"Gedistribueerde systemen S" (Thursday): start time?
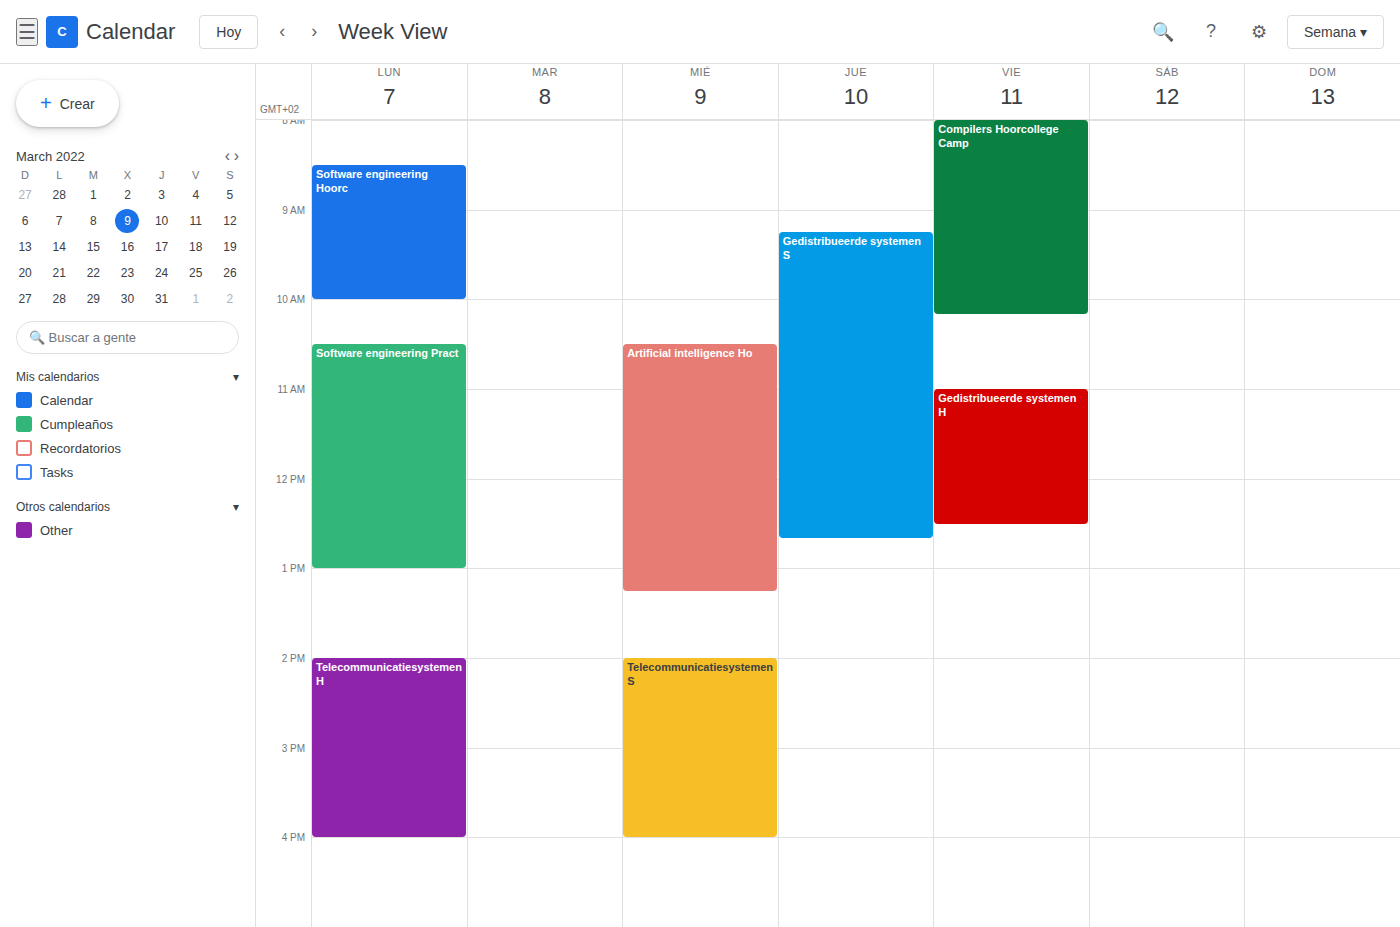
09:15